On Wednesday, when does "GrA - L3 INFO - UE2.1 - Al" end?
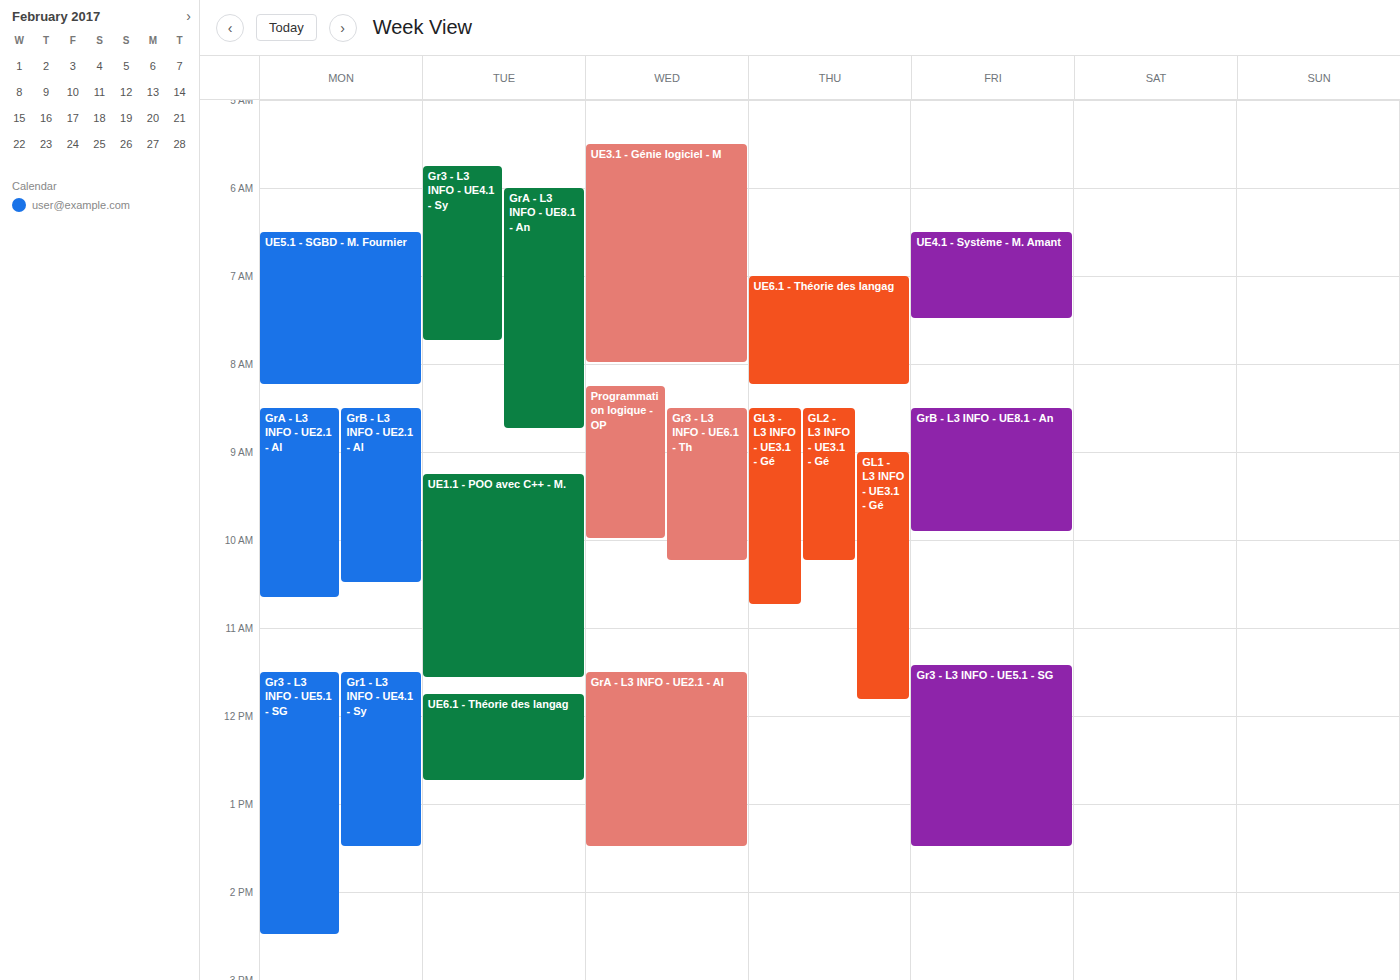
1:30 PM